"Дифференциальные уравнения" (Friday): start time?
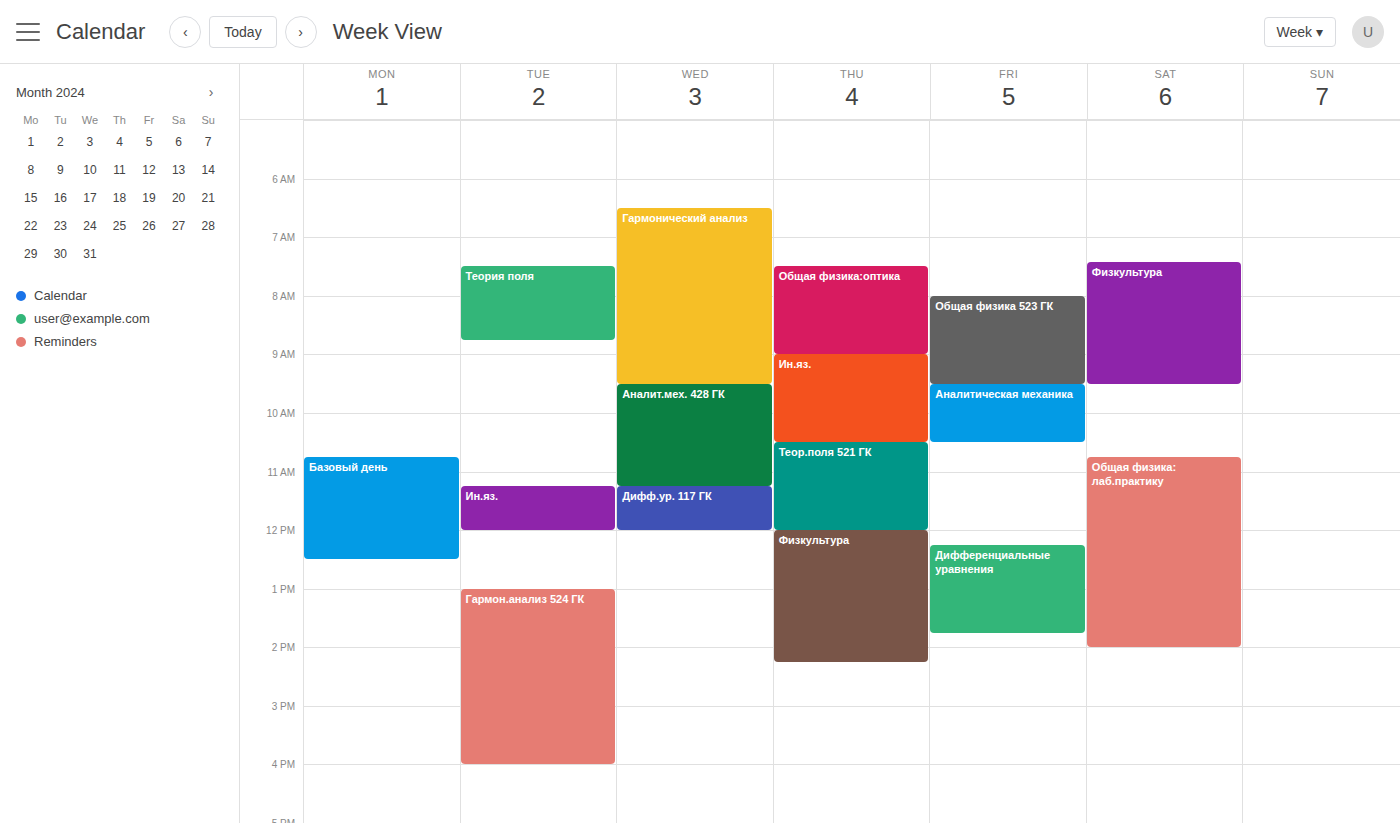
12:15 PM